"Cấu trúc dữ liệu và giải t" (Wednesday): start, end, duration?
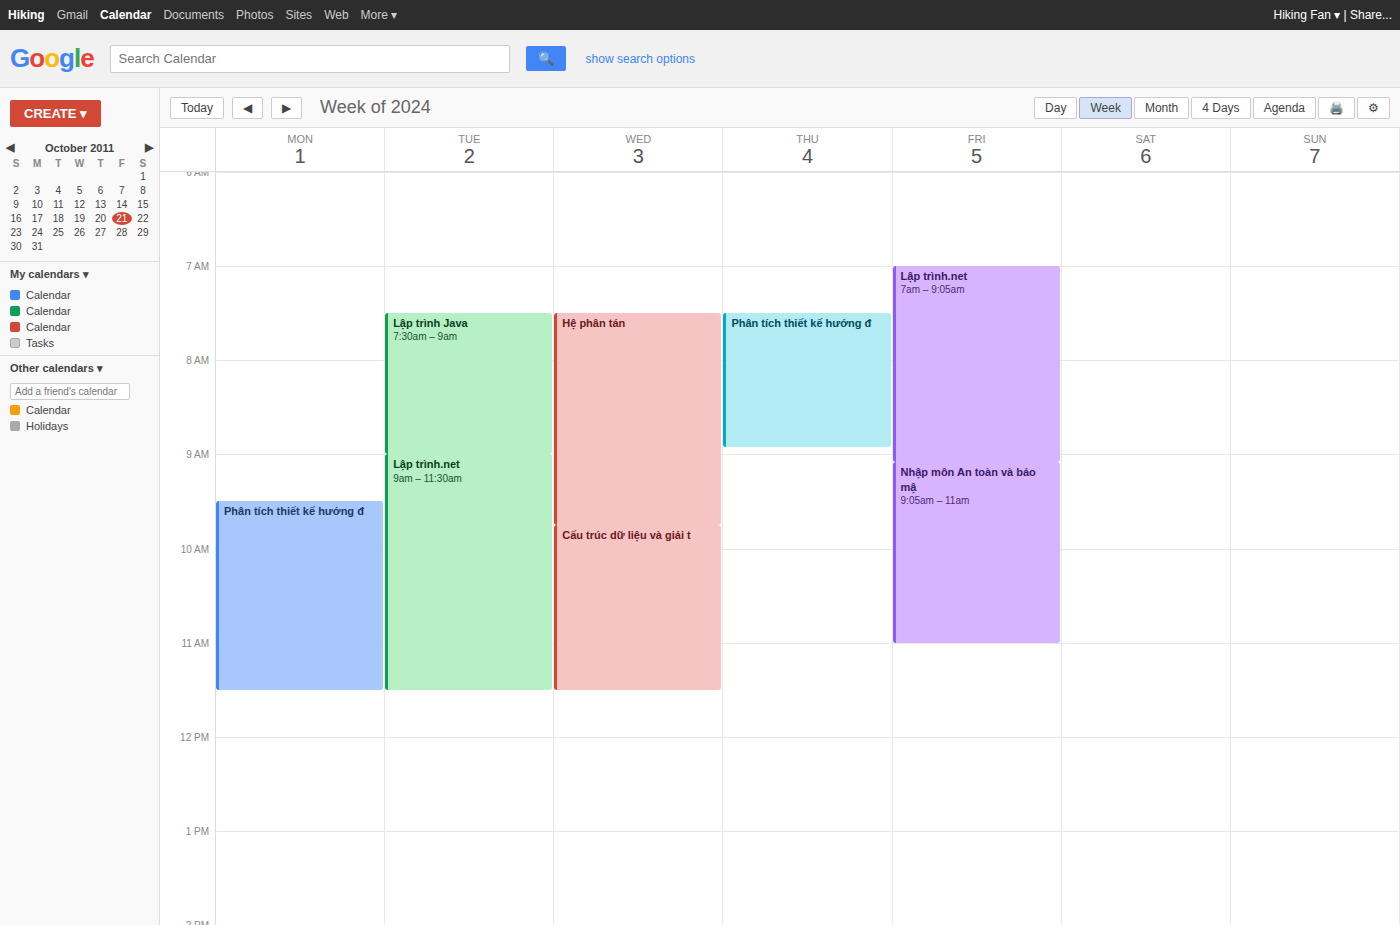
9:45 AM to 11:30 AM, 1 hour 45 minutes